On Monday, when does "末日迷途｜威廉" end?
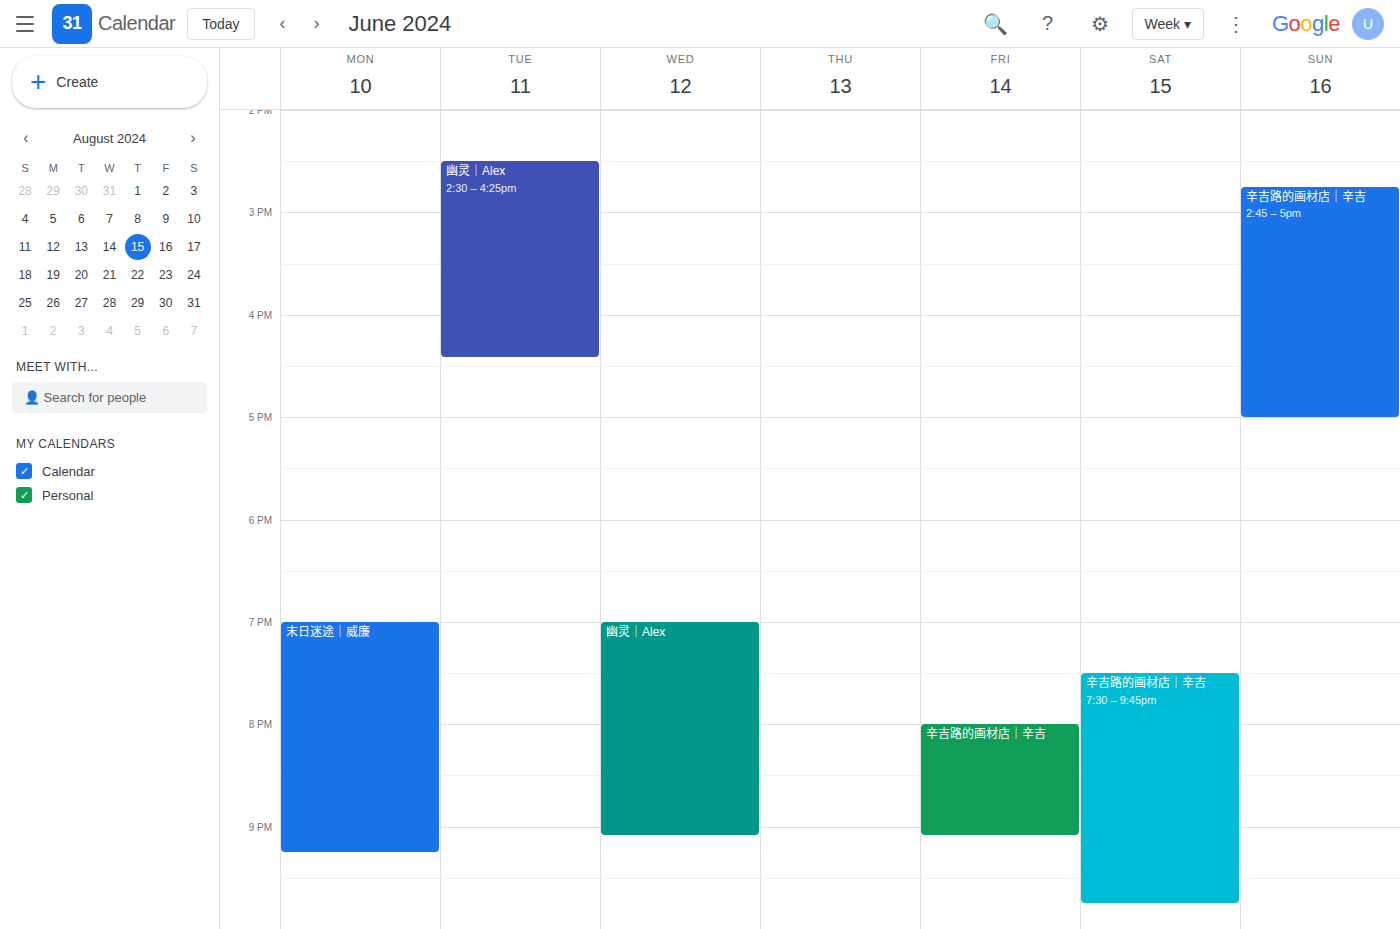
9:15 PM